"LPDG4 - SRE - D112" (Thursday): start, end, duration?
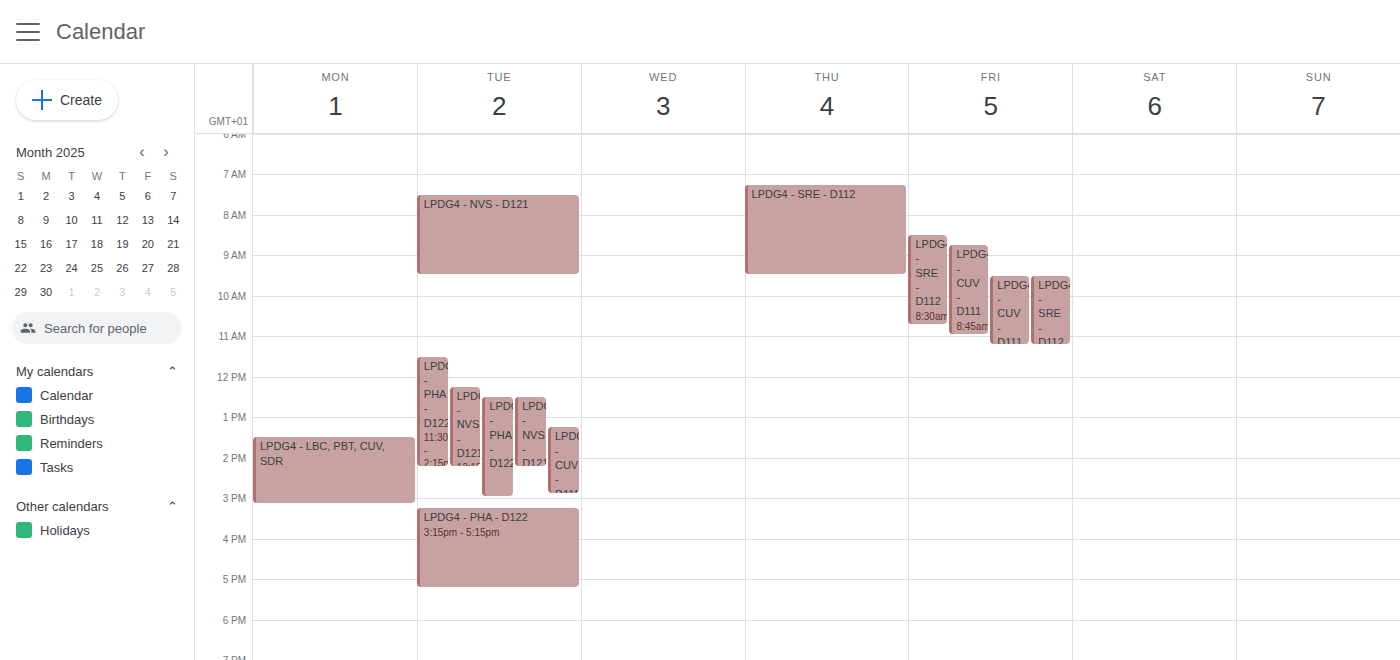
7:15 AM to 9:30 AM, 2 hours 15 minutes